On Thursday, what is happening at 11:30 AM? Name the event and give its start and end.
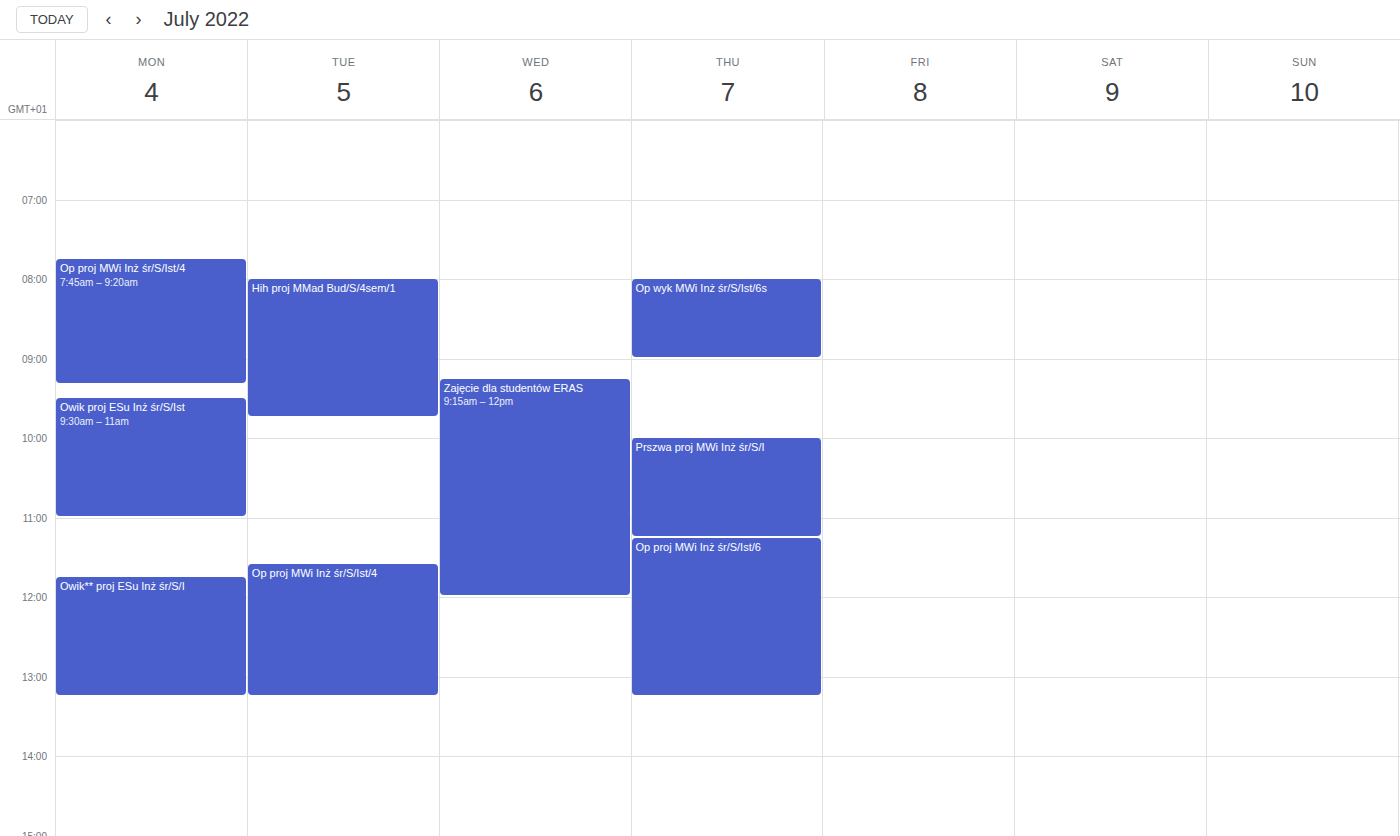
"Op proj MWi Inż śr/S/Ist/6", 11:15 AM to 1:15 PM